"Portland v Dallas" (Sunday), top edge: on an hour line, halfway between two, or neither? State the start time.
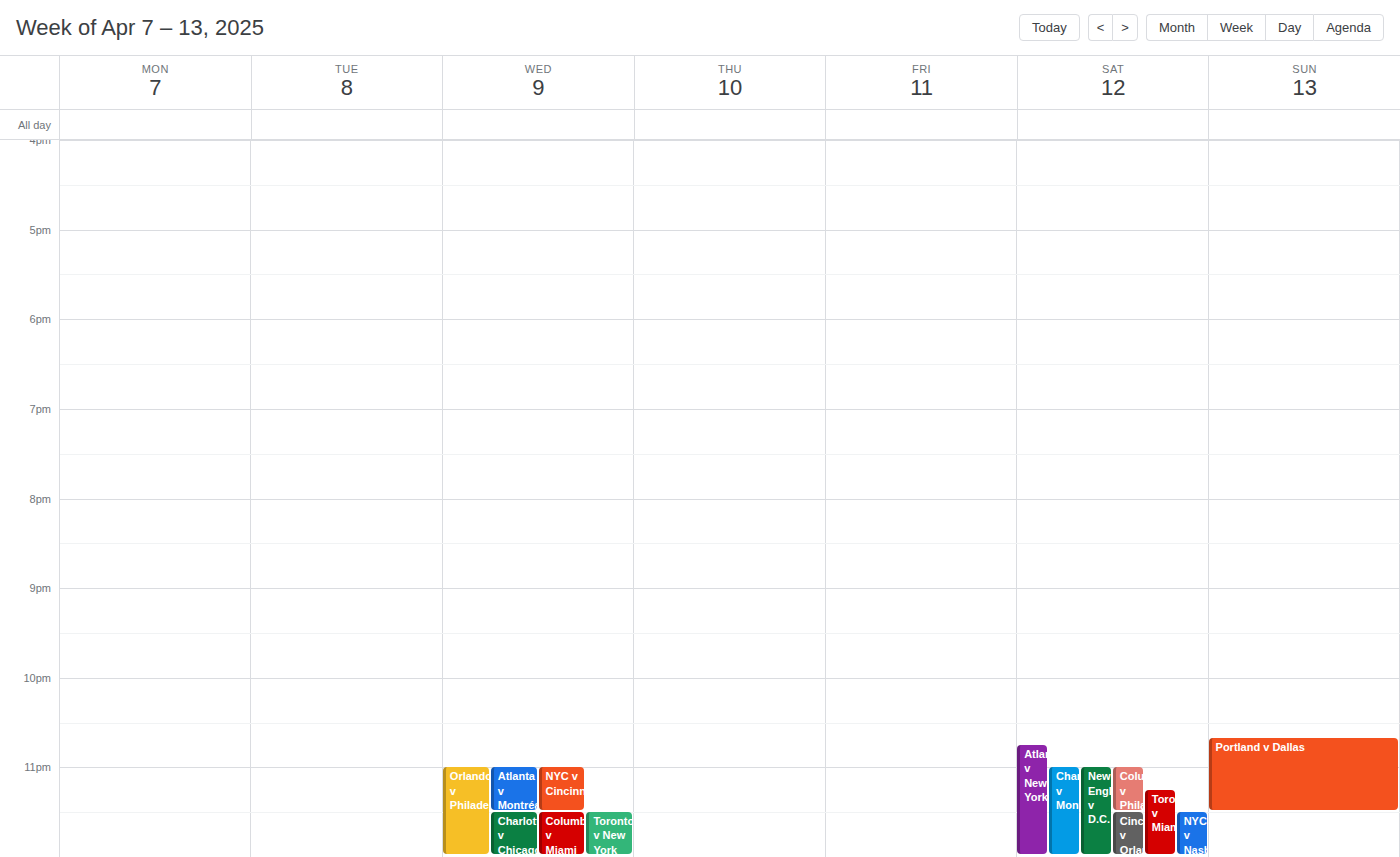
10:40 PM -- neither: 40 minutes below the 10 PM line and 20 minutes above the 11 PM line.